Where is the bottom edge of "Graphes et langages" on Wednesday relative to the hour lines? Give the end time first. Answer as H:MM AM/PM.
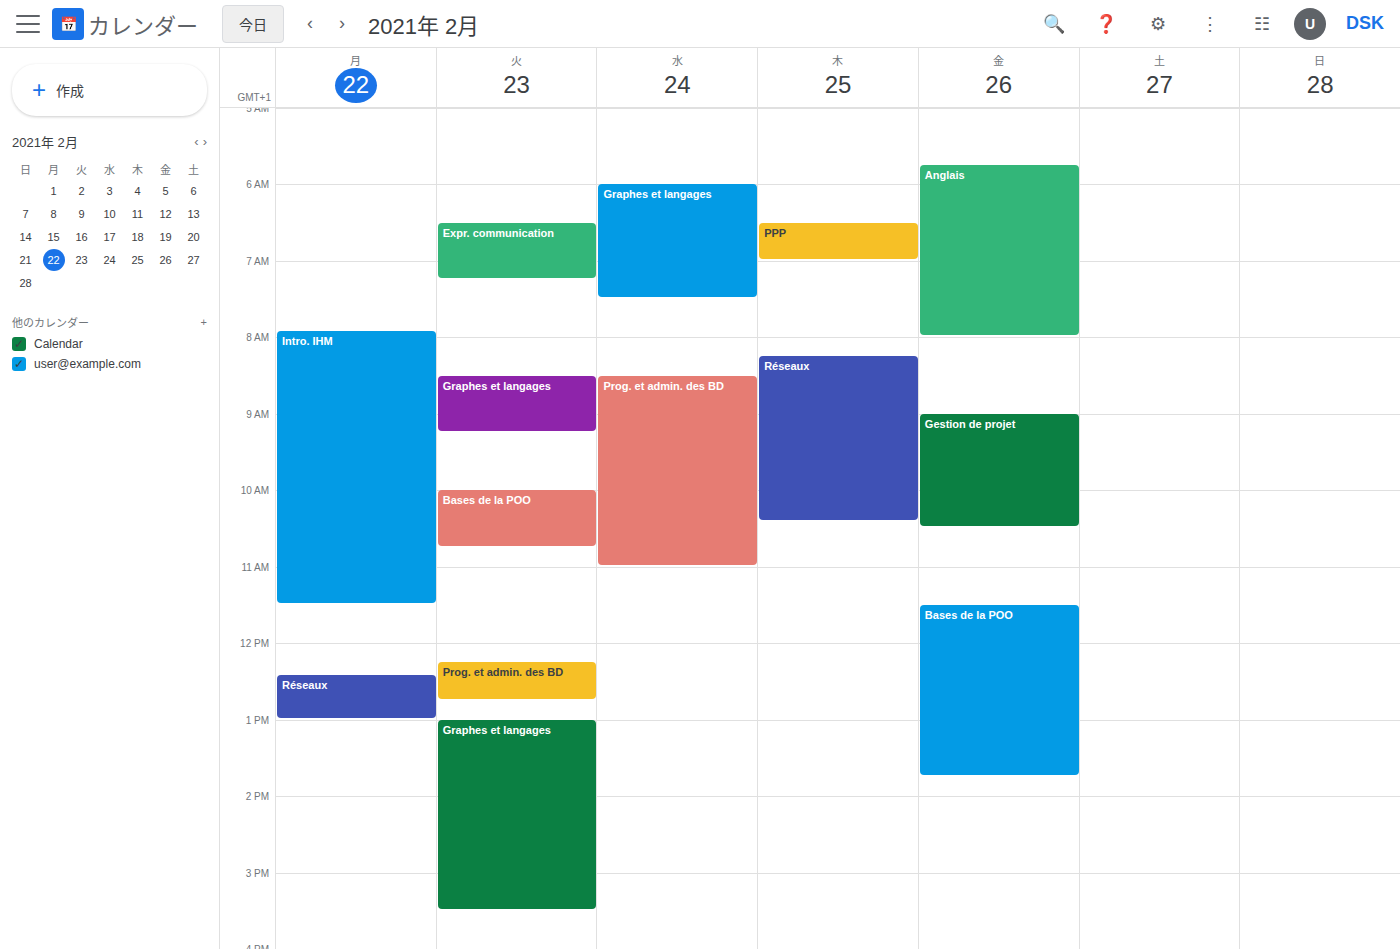
7:30 AM -- halfway between the 7 AM and 8 AM lines.